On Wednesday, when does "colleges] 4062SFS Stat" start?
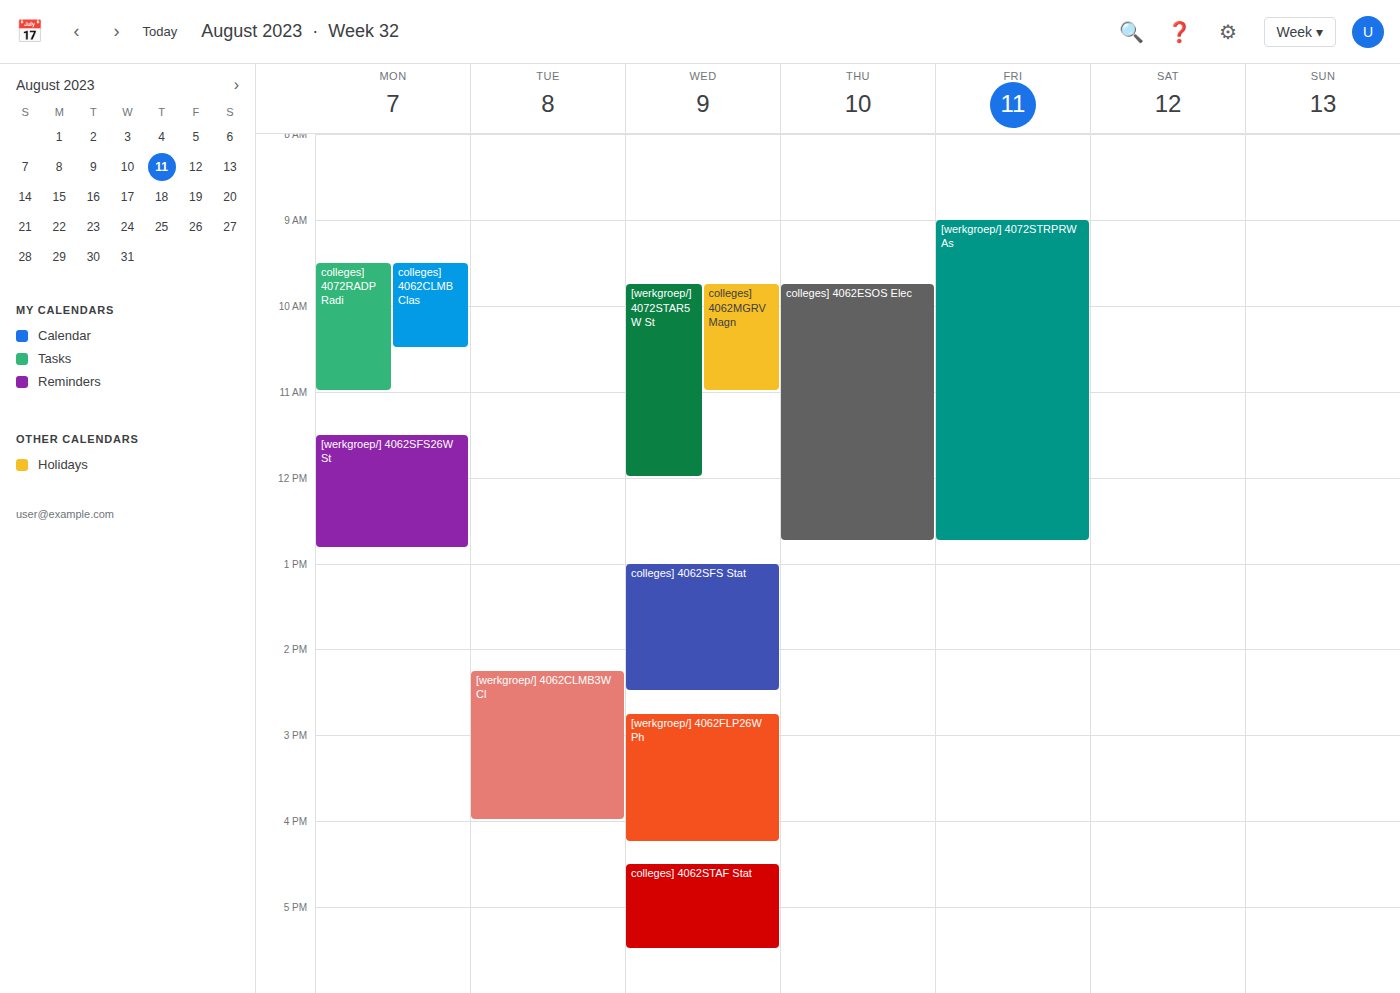
1:00 PM